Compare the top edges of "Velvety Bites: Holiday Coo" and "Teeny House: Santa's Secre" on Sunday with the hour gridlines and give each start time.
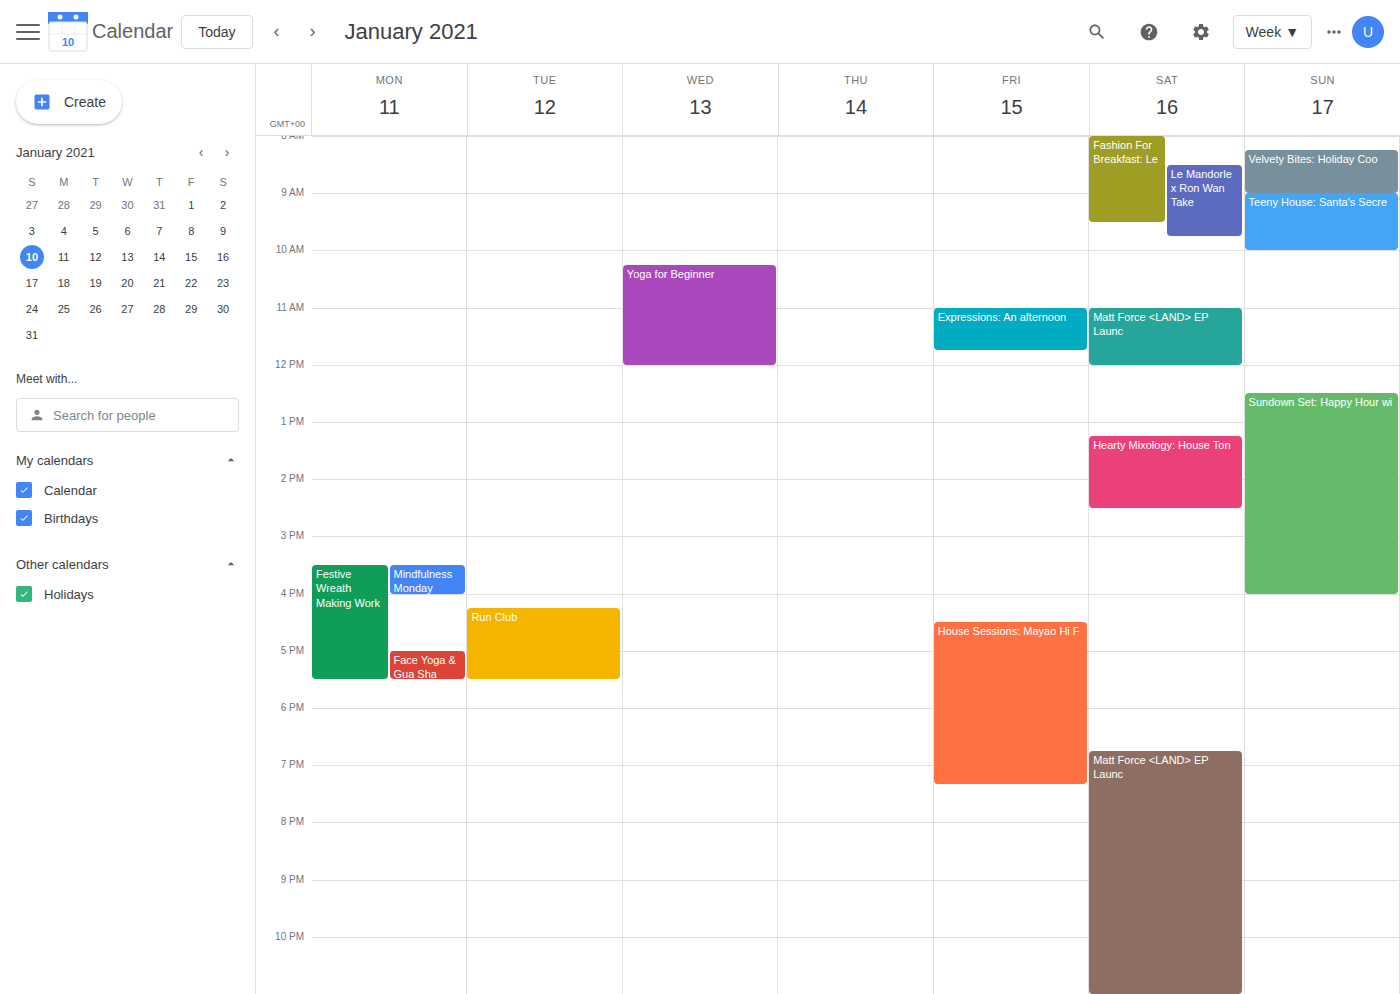
"Velvety Bites: Holiday Coo": 8:15 AM, neither: a quarter of the way from the 8 AM line to the 9 AM line. "Teeny House: Santa's Secre": 9:00 AM, exactly on the 9 AM line.